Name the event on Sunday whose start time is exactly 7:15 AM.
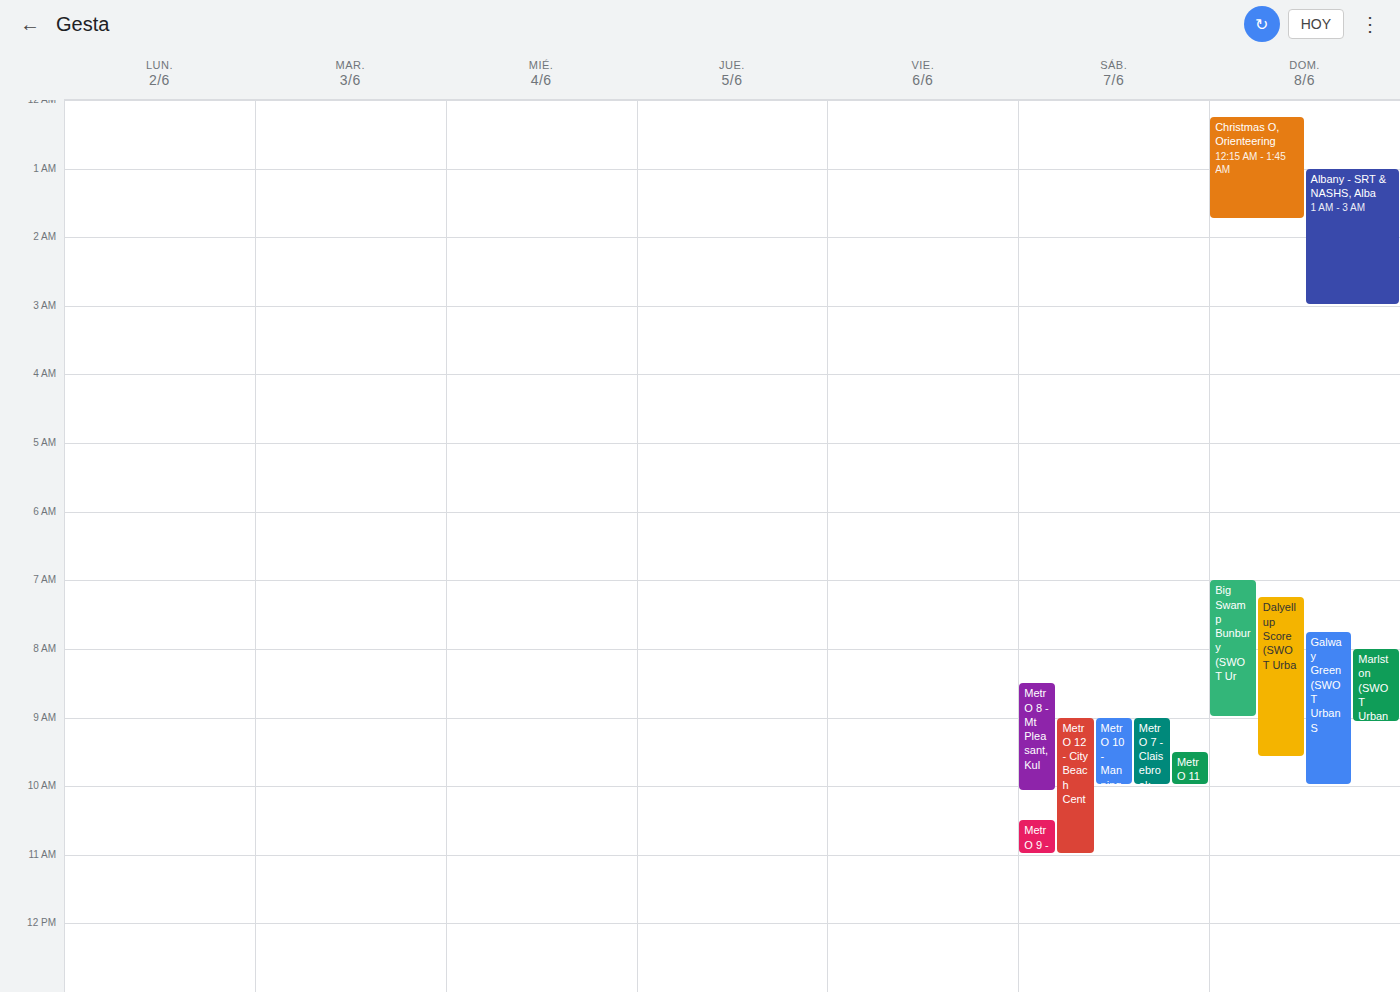
"Dalyellup Score (SWOT Urba"